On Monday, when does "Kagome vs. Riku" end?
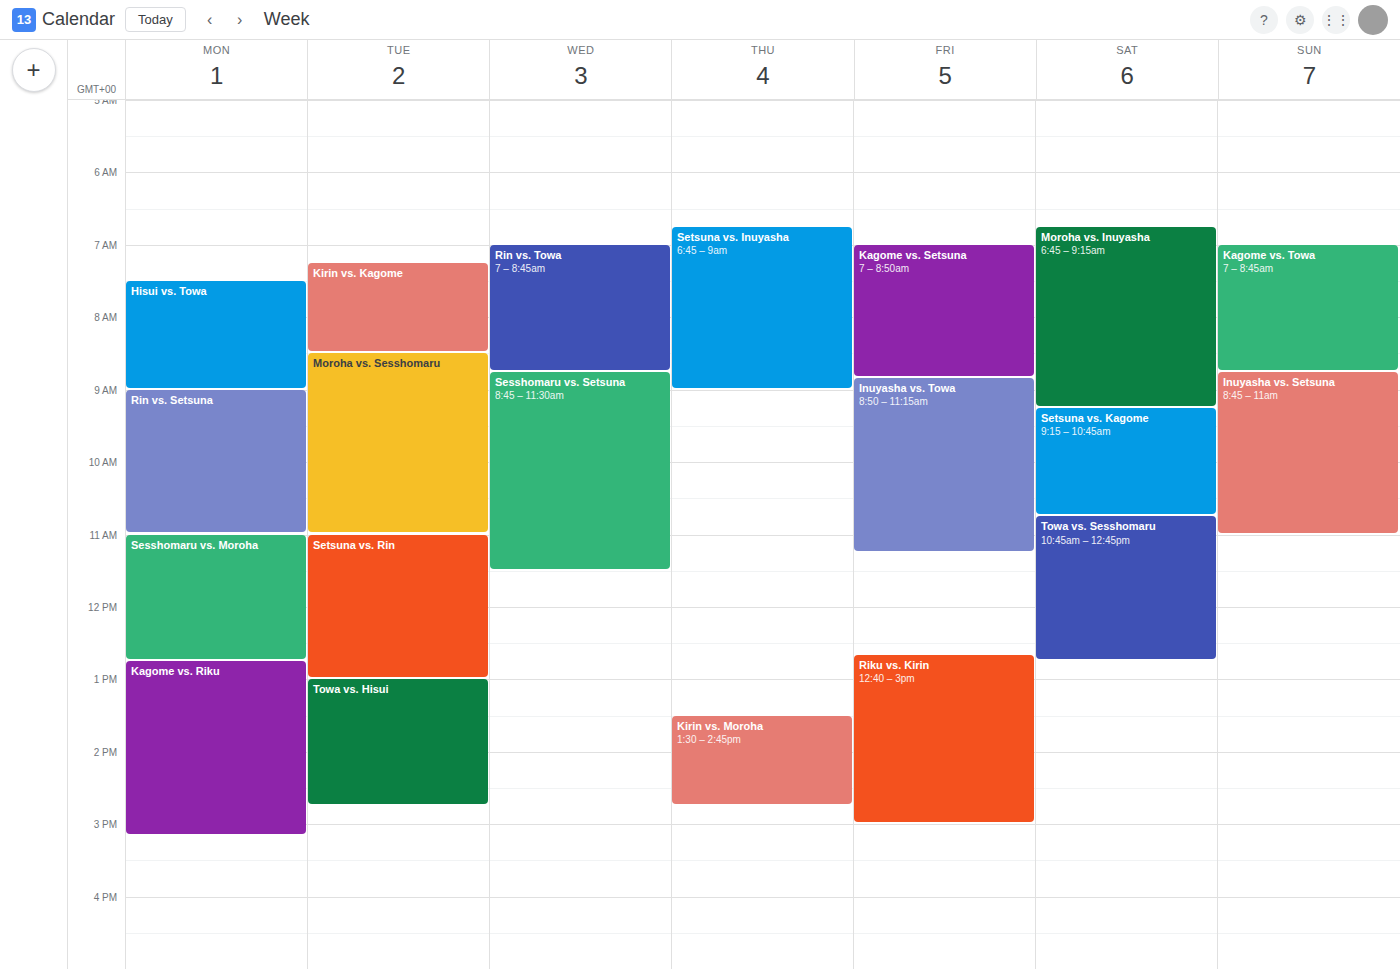
3:10 PM